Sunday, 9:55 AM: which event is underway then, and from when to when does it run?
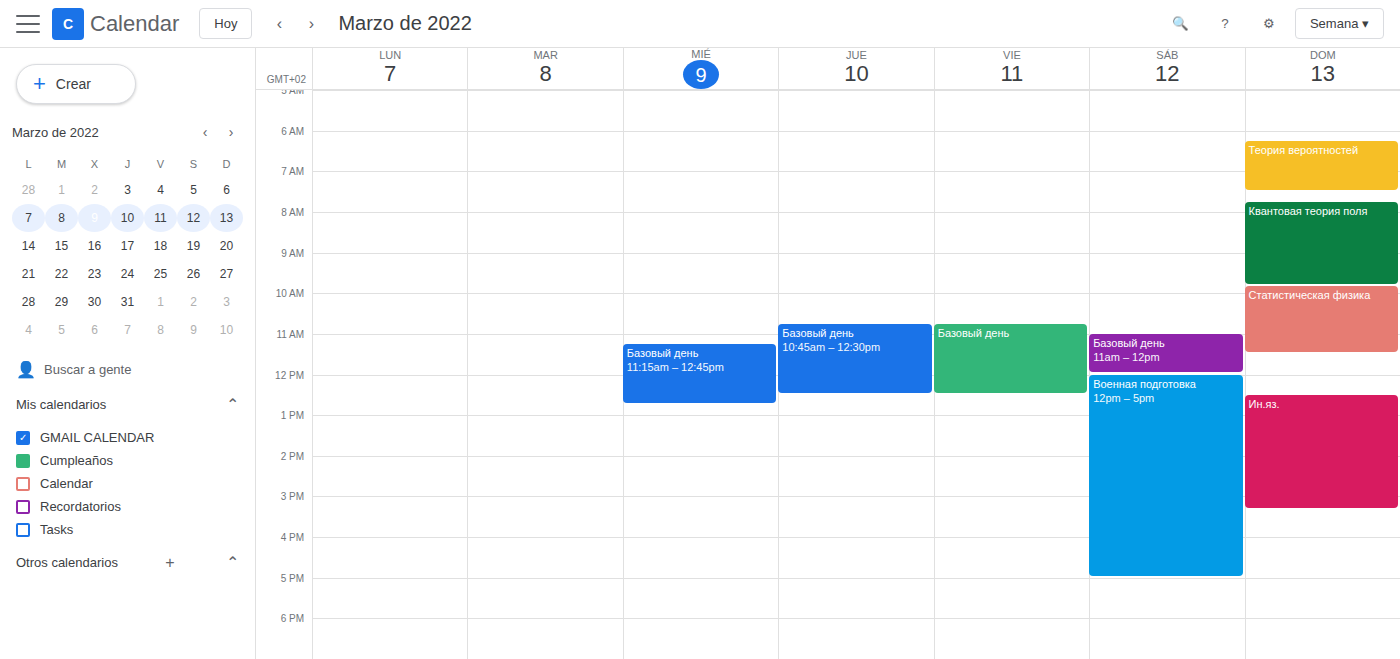
"Статистическая физика", 9:50 AM to 11:30 AM